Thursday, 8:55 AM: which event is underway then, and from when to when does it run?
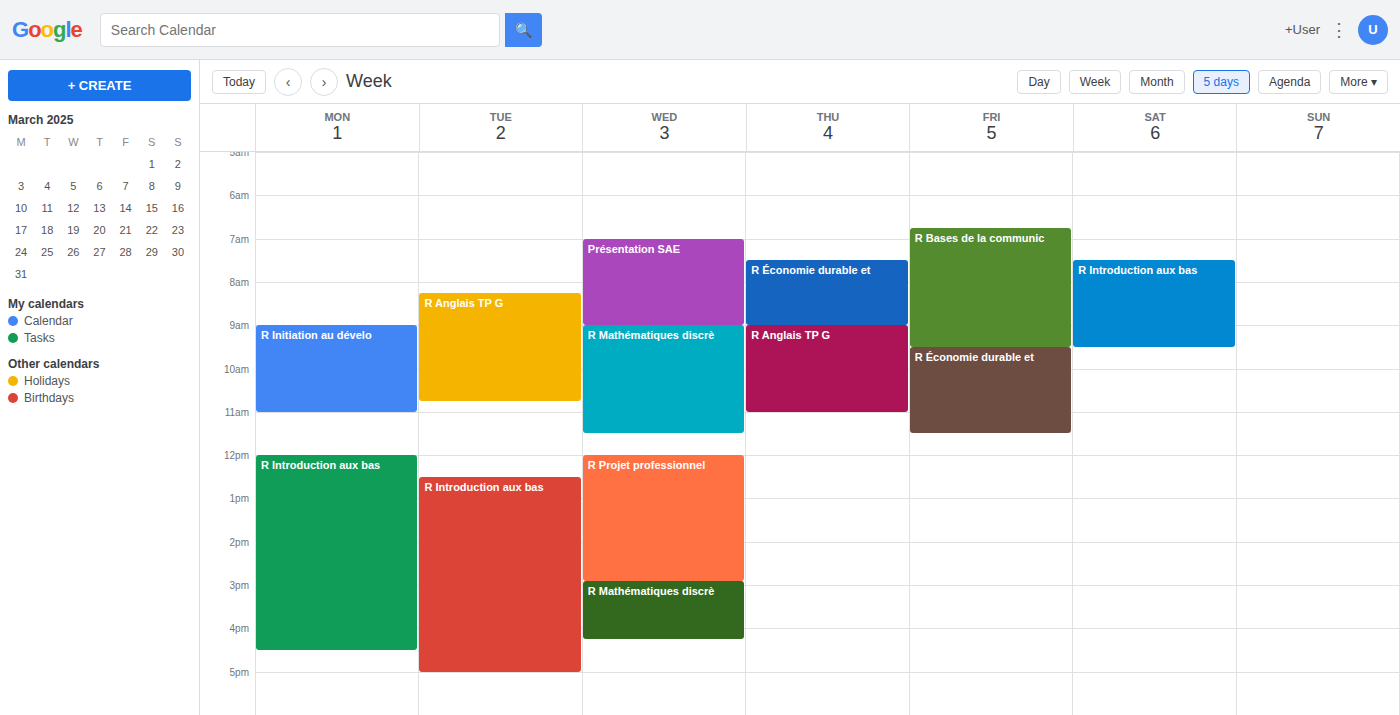
"R Économie durable et", 7:30 AM to 9:00 AM